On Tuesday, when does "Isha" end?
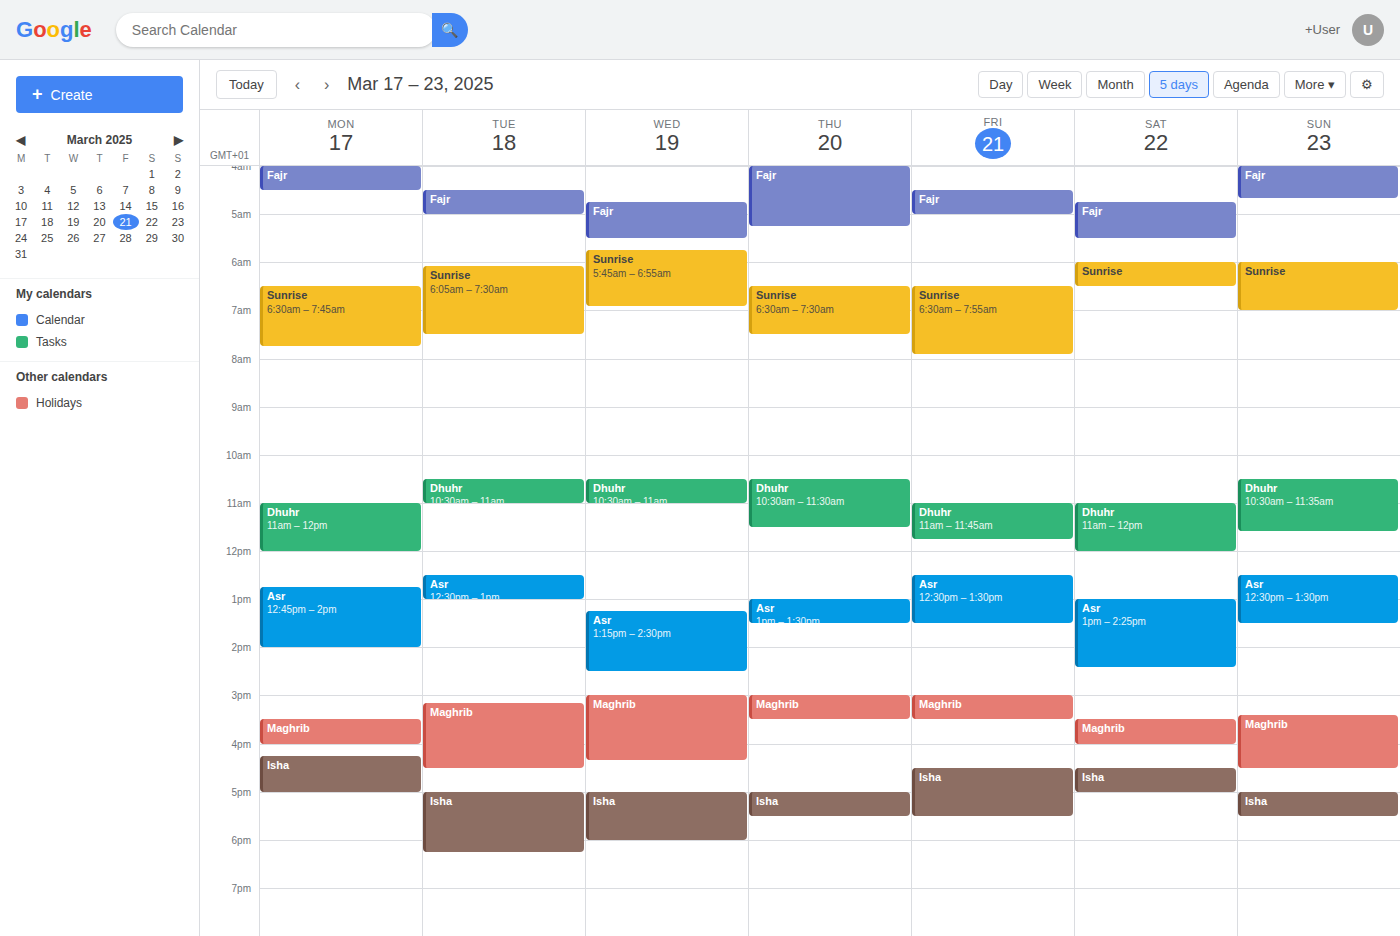
6:15 PM